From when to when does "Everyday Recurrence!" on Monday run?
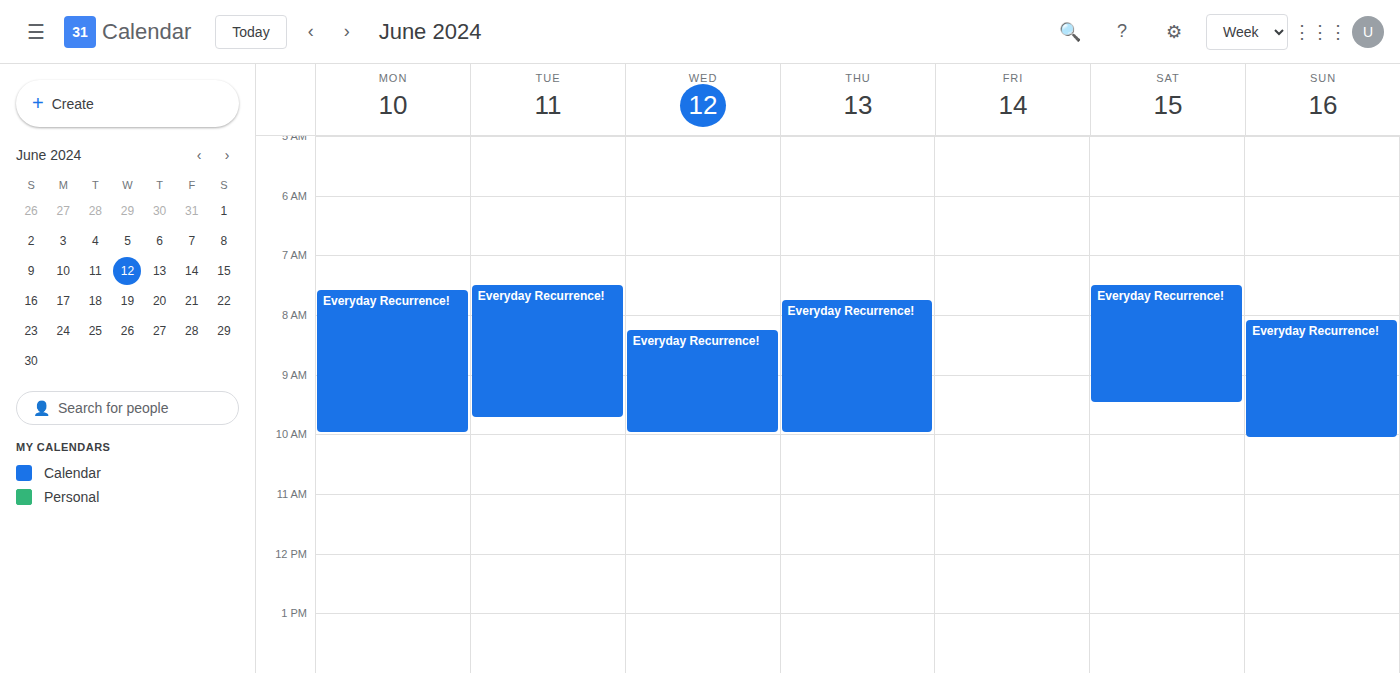
7:35 AM to 10:00 AM